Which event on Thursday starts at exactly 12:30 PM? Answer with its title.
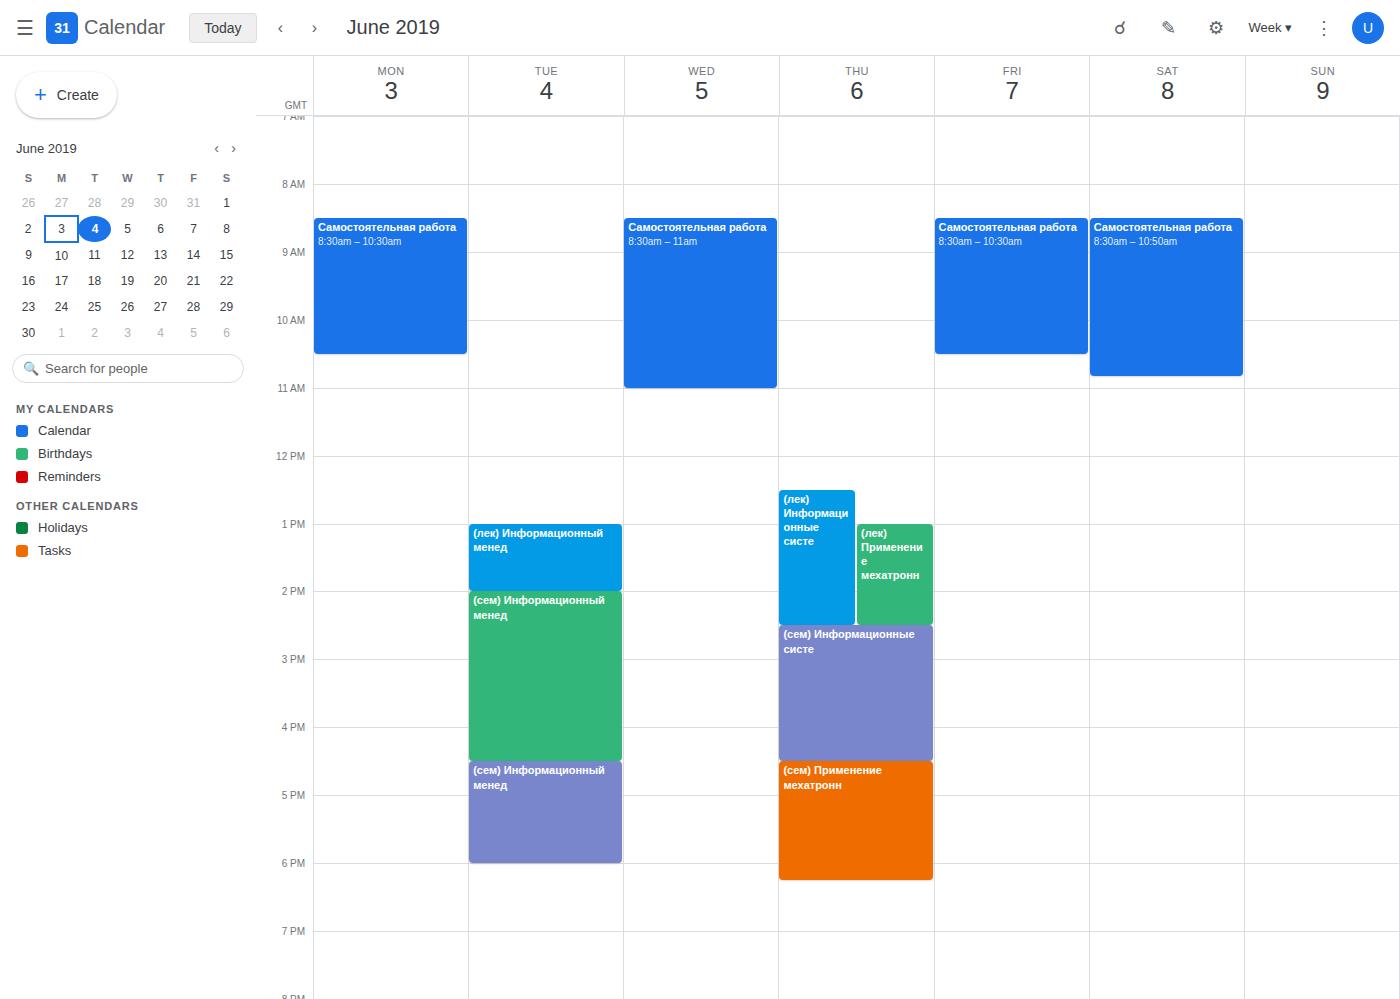
"(лек) Информационные систе"